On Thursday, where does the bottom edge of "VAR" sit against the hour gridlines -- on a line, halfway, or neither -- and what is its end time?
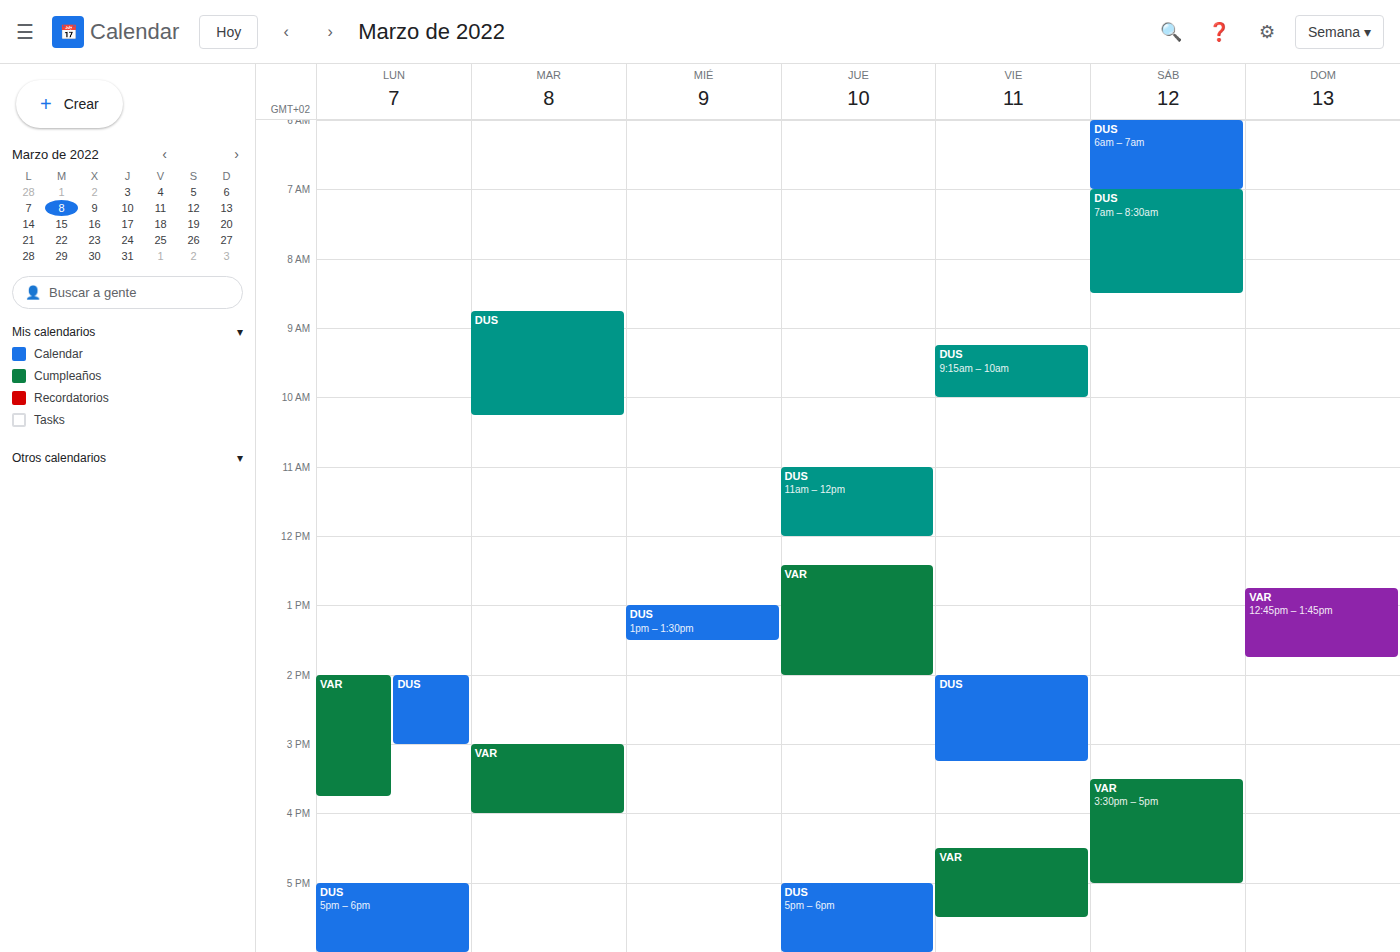
2:00 PM -- exactly on the 2 PM line.